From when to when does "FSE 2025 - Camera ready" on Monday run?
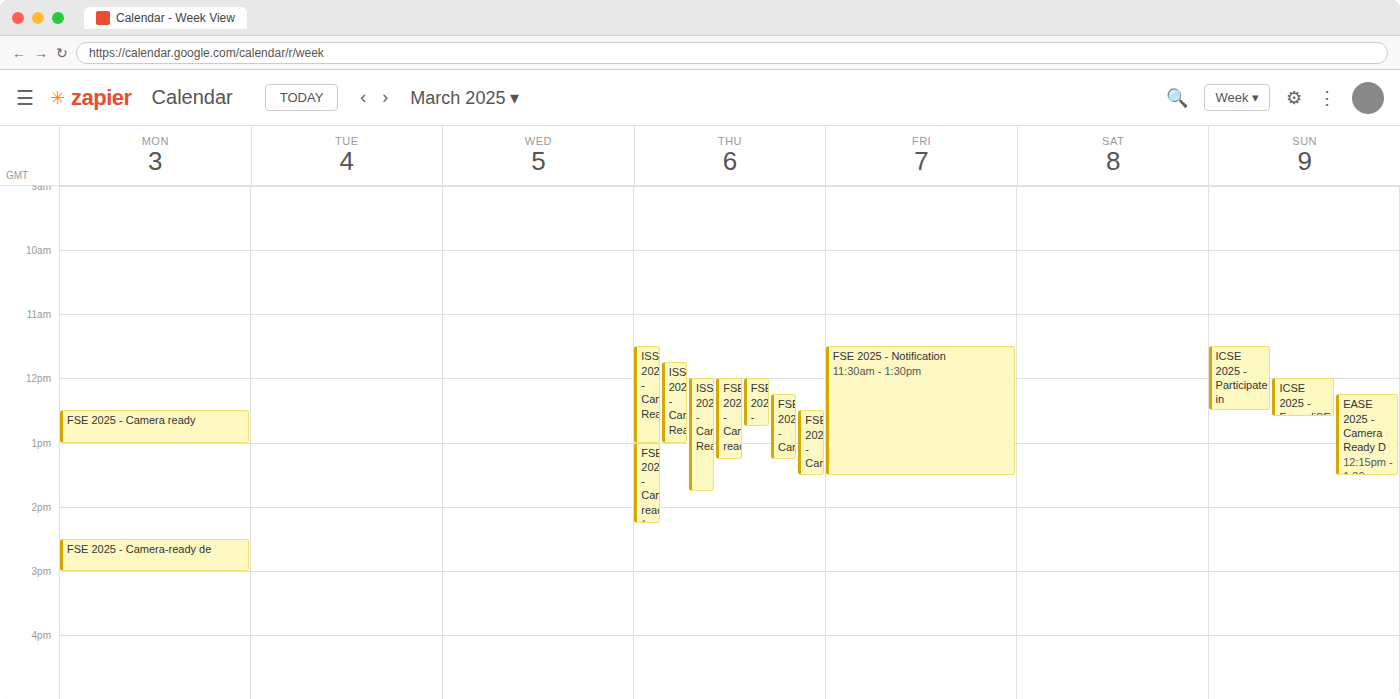
12:30 PM to 1:00 PM